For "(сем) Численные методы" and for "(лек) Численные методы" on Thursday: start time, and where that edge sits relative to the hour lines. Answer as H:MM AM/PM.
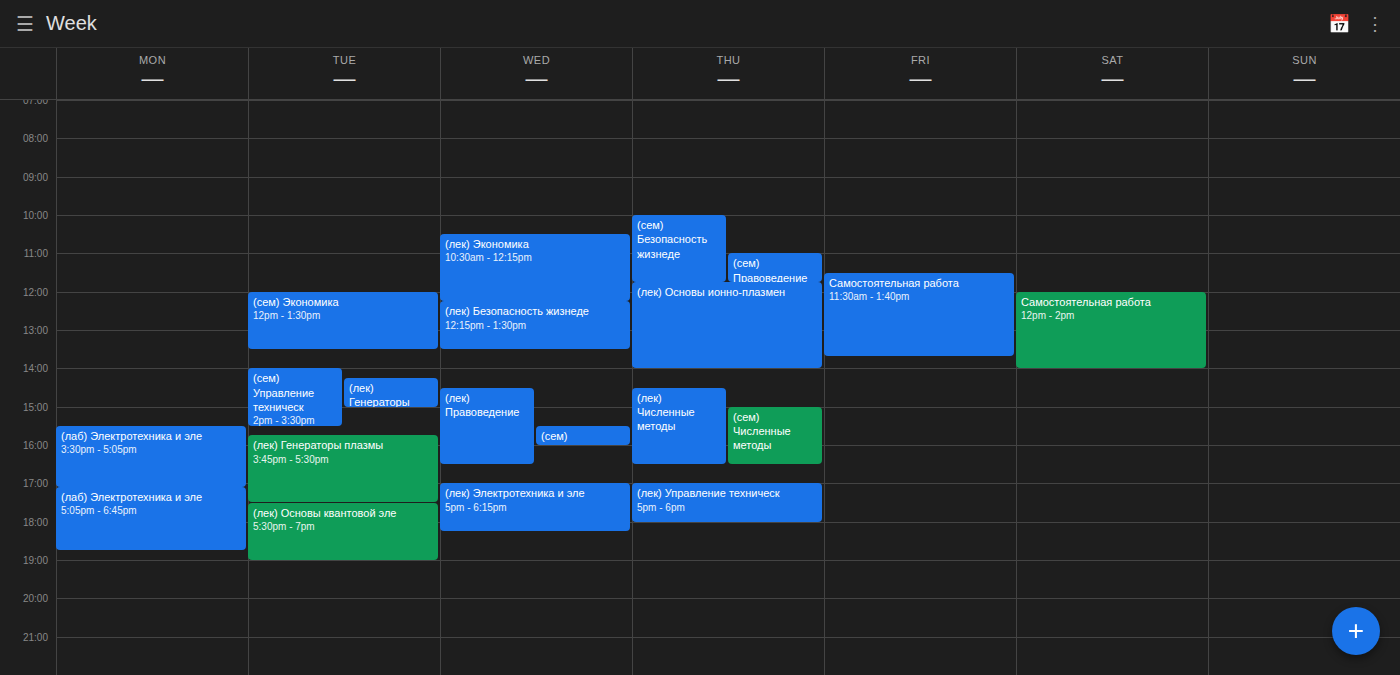
"(сем) Численные методы": 3:00 PM, exactly on the 3 PM line. "(лек) Численные методы": 2:30 PM, halfway between the 2 PM and 3 PM lines.